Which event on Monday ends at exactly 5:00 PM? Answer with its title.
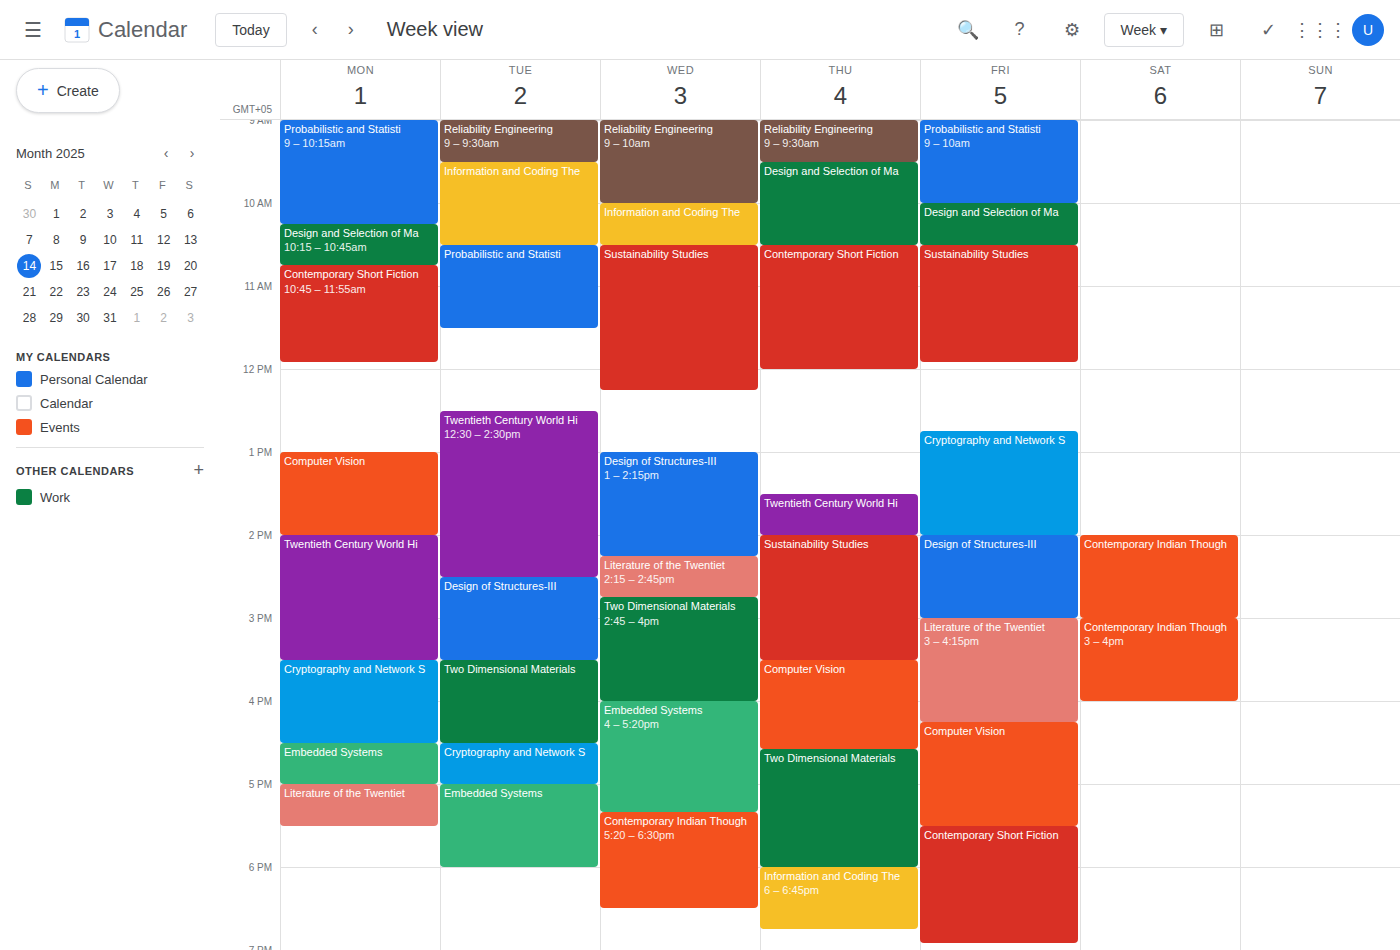
"Embedded Systems"